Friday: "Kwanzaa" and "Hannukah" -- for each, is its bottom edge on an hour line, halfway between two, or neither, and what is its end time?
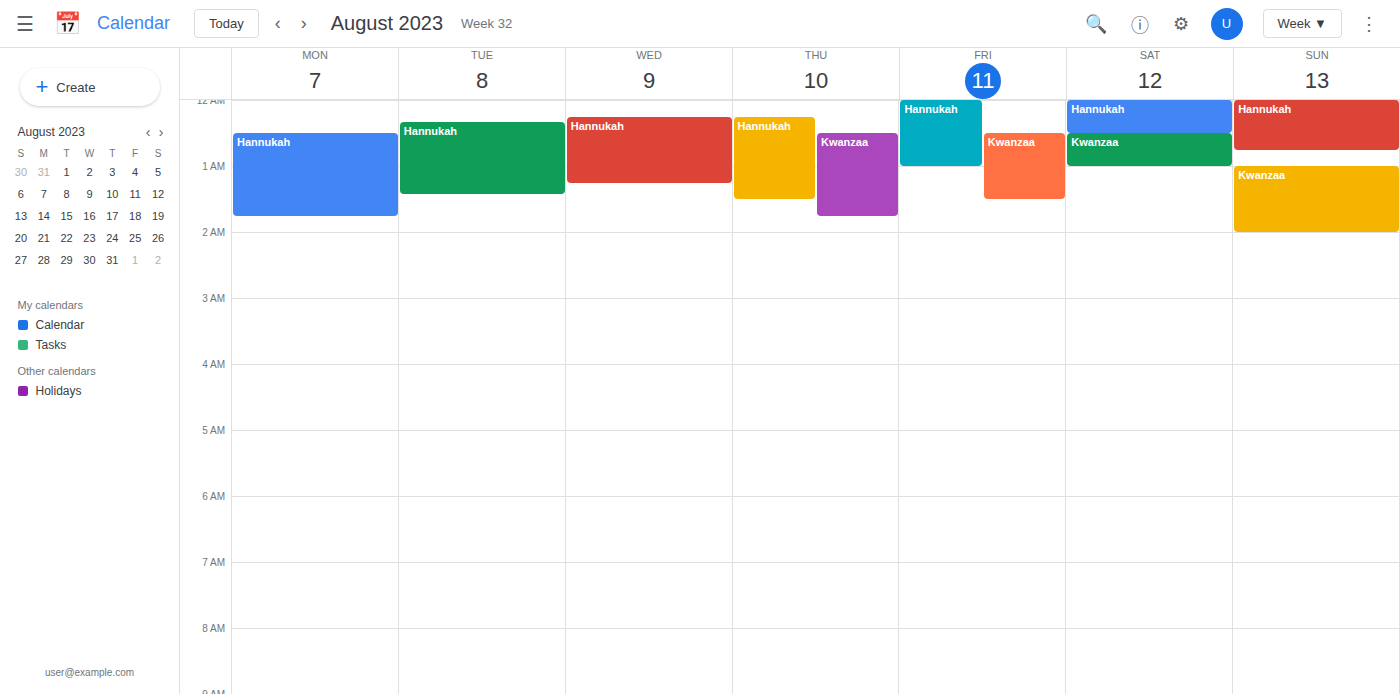
"Kwanzaa": 1:30 AM, halfway between the 1 AM and 2 AM lines. "Hannukah": 1:00 AM, exactly on the 1 AM line.